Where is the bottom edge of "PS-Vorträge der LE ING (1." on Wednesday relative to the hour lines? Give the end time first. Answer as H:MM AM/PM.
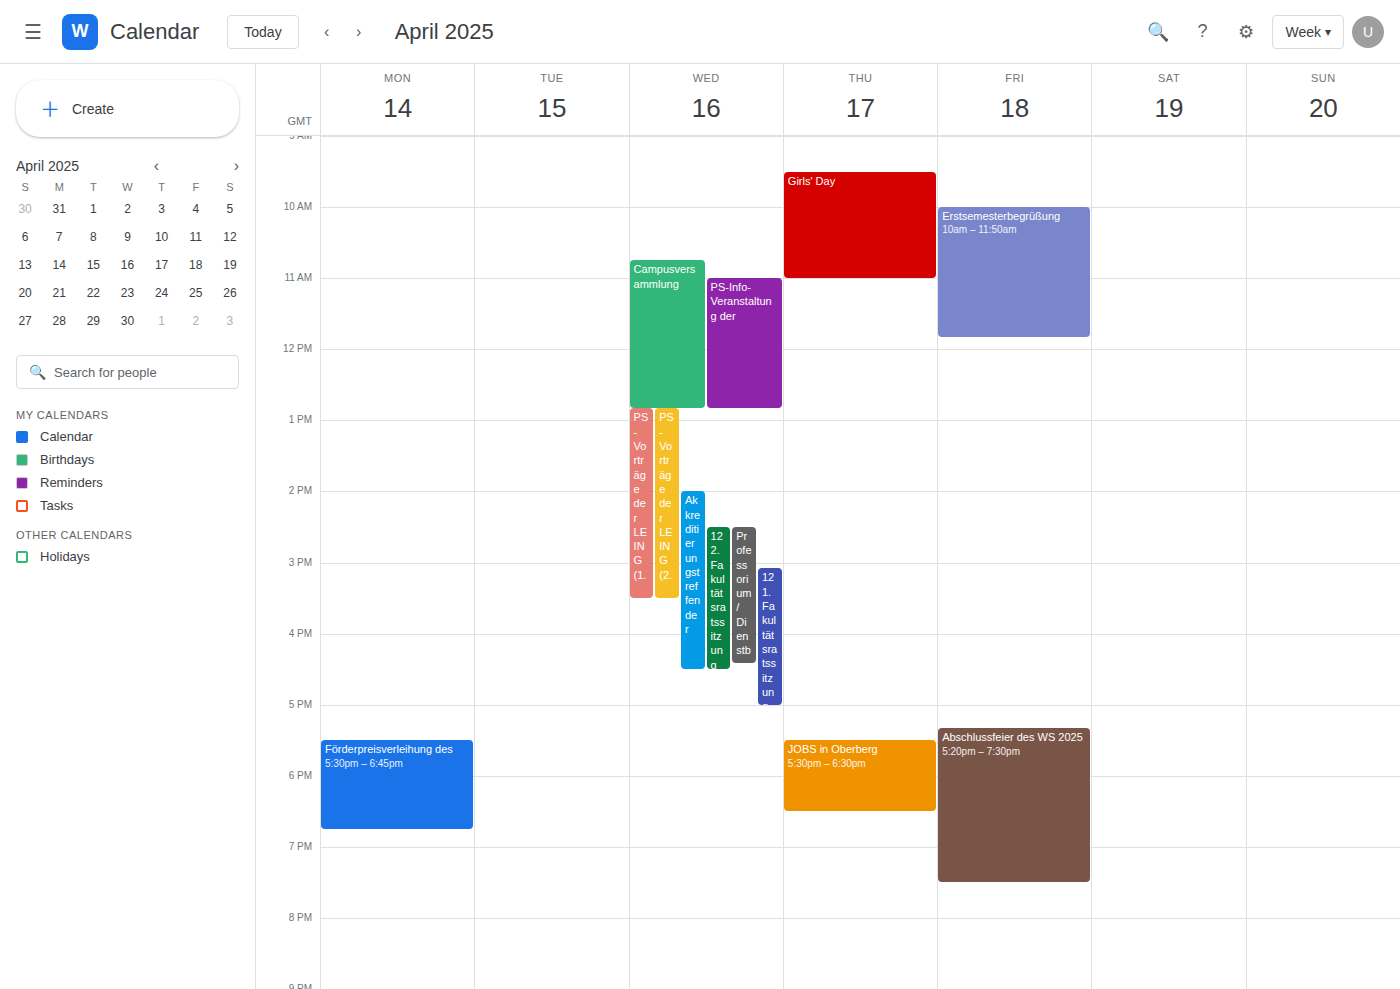
3:30 PM -- halfway between the 3 PM and 4 PM lines.